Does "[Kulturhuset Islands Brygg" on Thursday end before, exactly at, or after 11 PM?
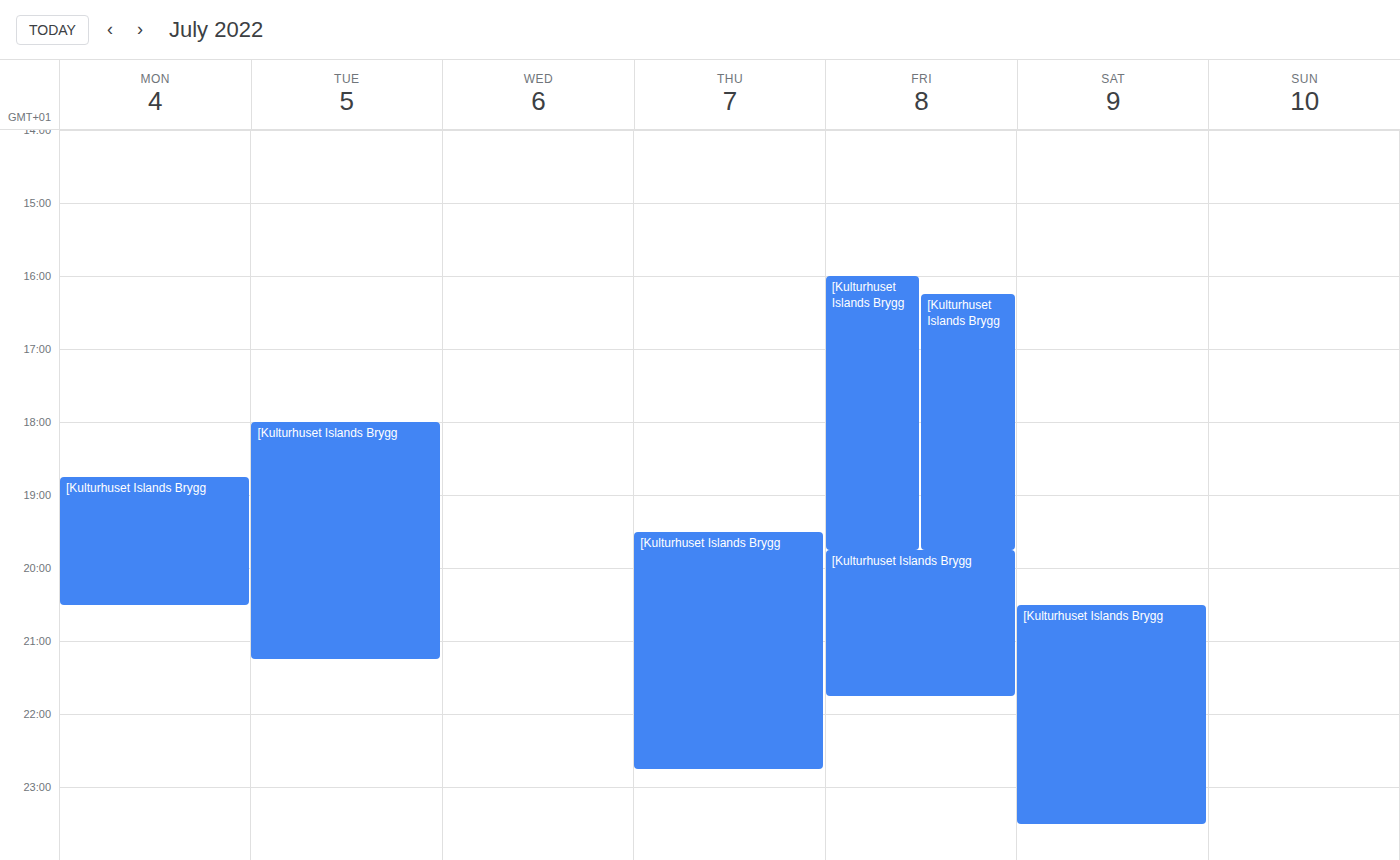
10:45 PM -- before 11 PM, 15 minutes above the 11 PM line.